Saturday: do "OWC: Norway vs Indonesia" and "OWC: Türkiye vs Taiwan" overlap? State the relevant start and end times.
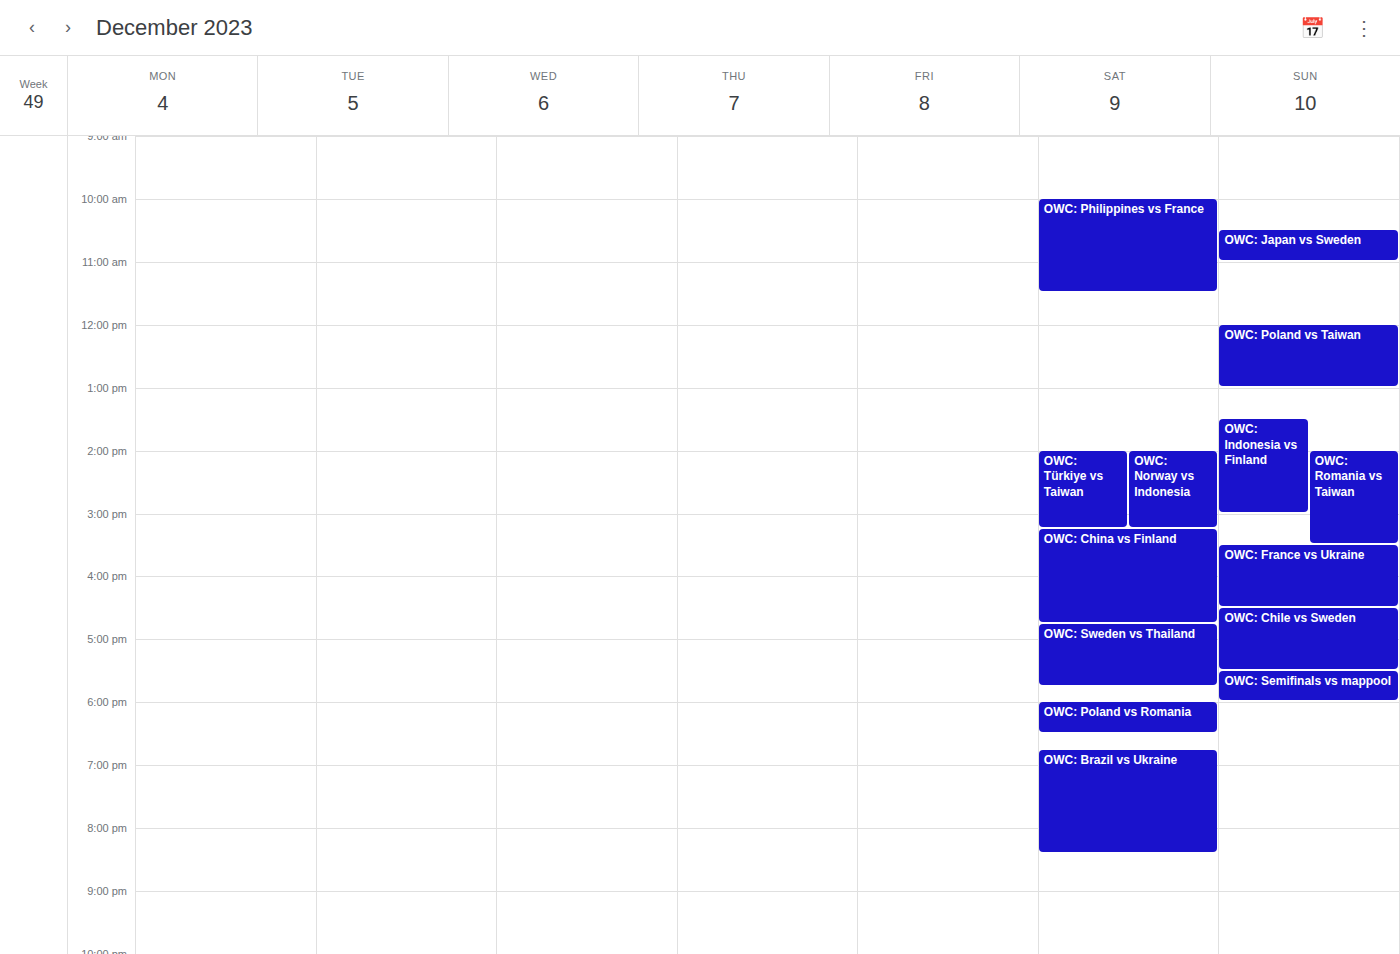
"OWC: Türkiye vs Taiwan" runs 2:00 PM to 3:15 PM, inside "OWC: Norway vs Indonesia" -- they overlap.